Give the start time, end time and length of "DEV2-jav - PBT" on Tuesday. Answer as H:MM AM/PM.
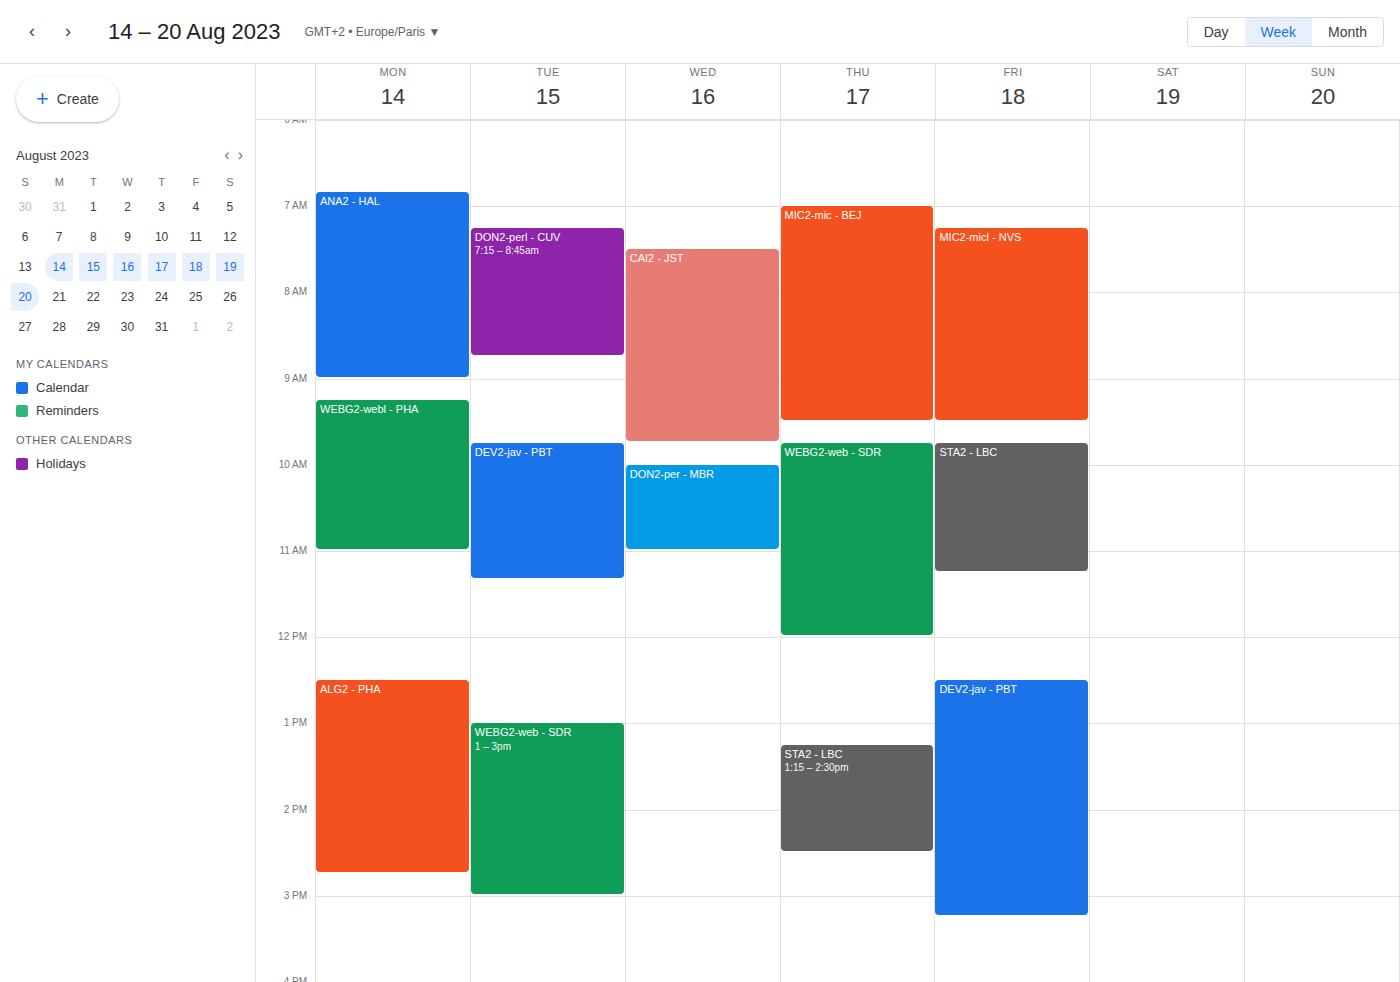
9:45 AM to 11:20 AM, 1 hour 35 minutes